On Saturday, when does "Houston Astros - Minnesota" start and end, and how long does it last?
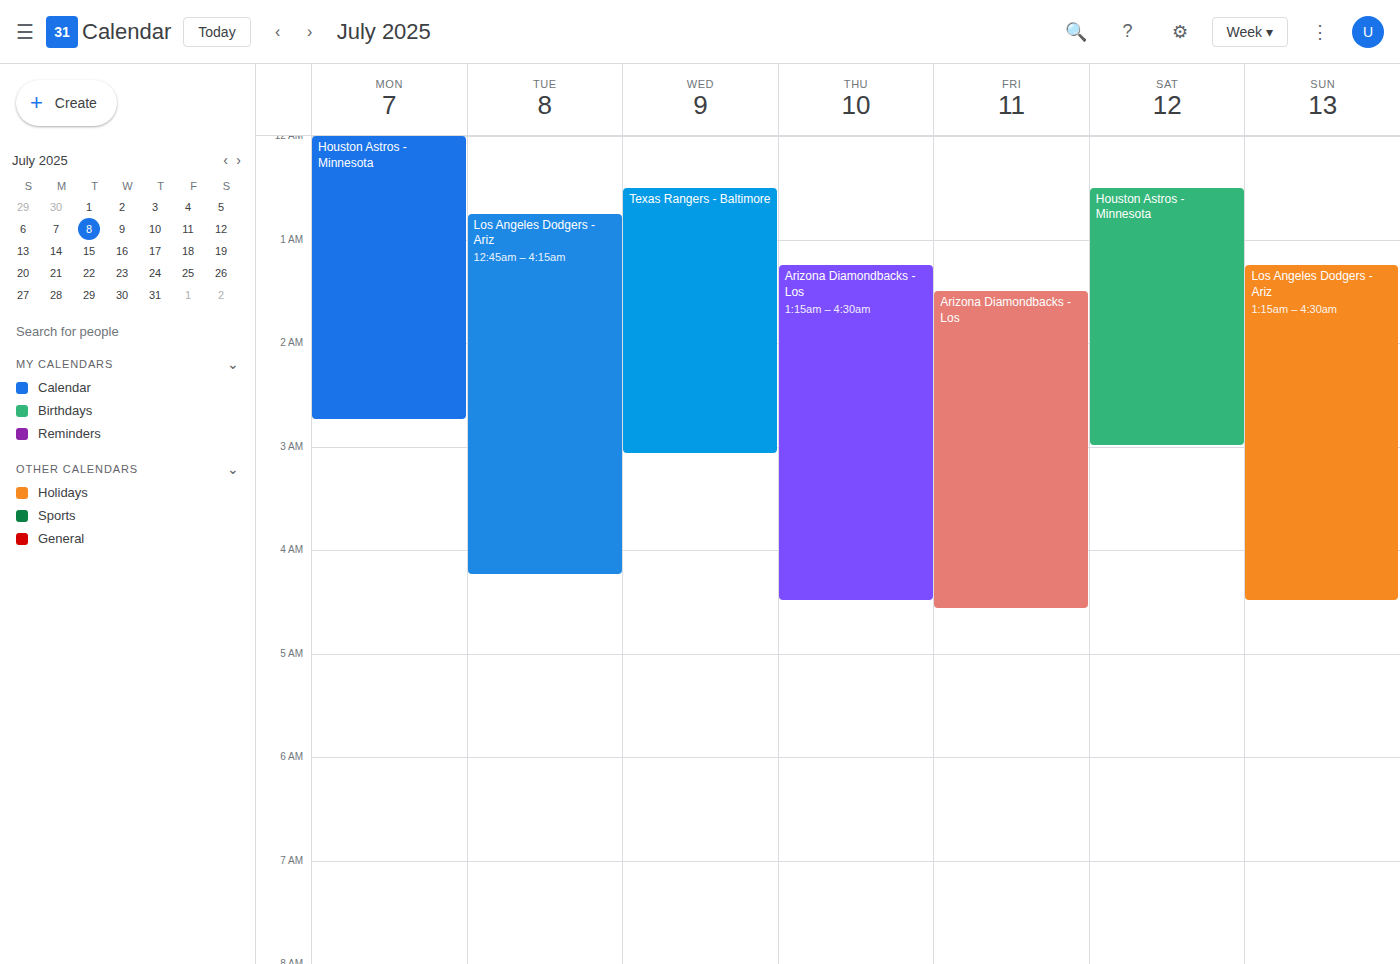
12:30 AM to 3:00 AM, 2 hours 30 minutes